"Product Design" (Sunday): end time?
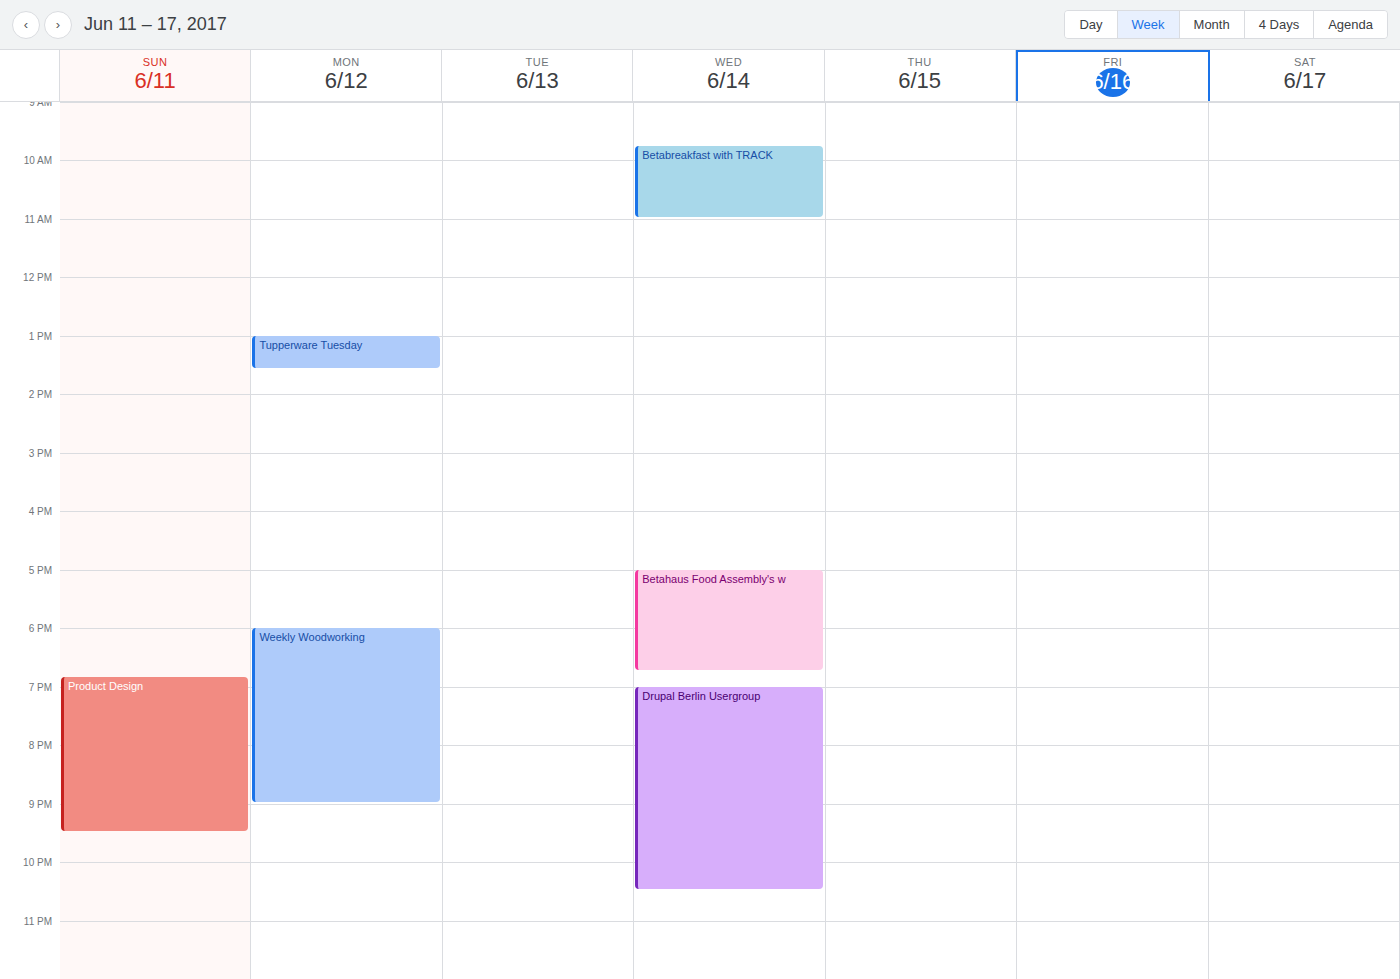
21:30